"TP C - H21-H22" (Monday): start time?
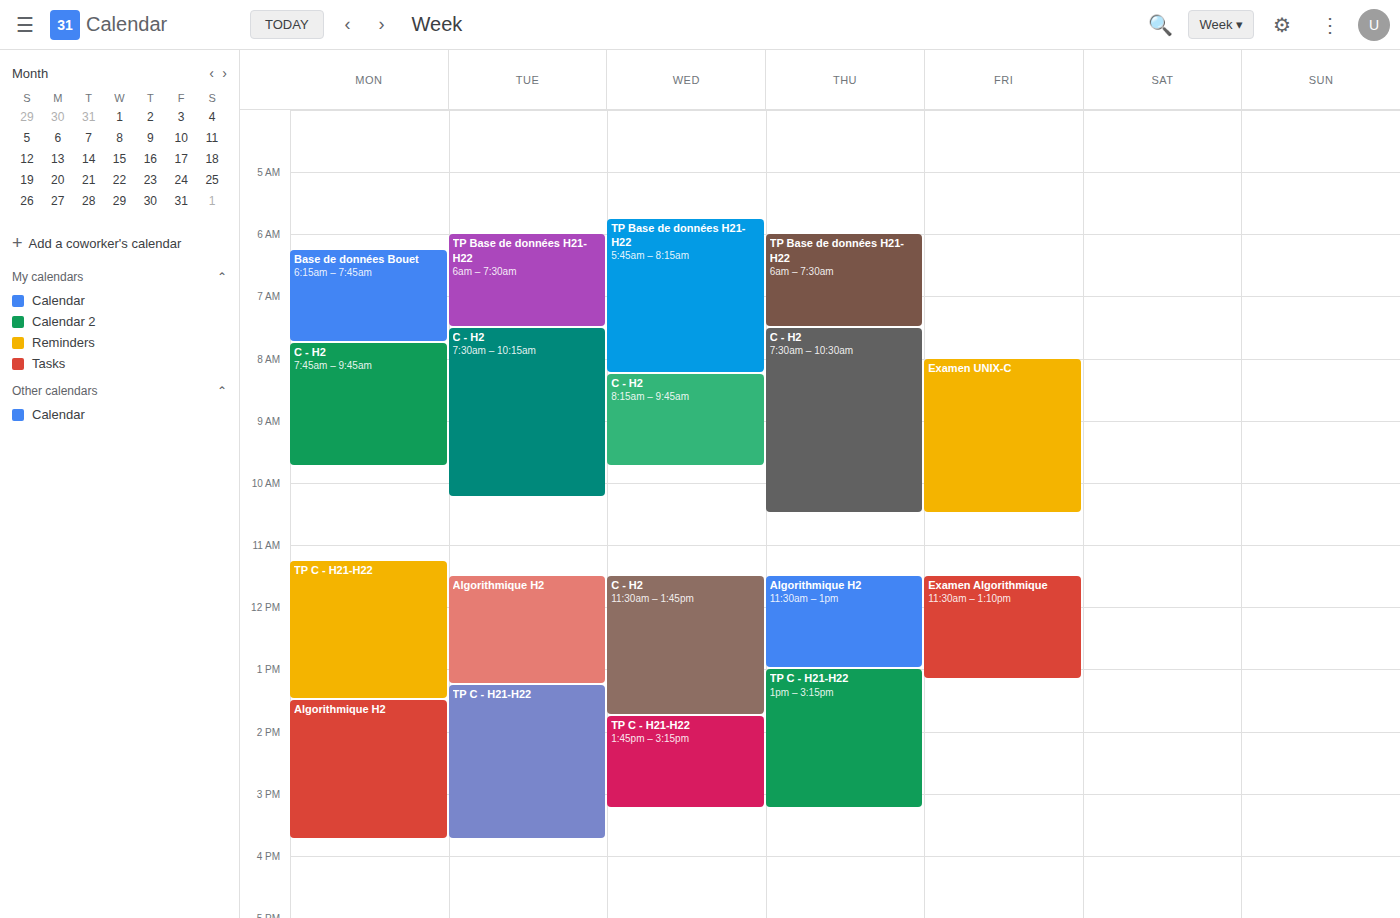
11:15 AM